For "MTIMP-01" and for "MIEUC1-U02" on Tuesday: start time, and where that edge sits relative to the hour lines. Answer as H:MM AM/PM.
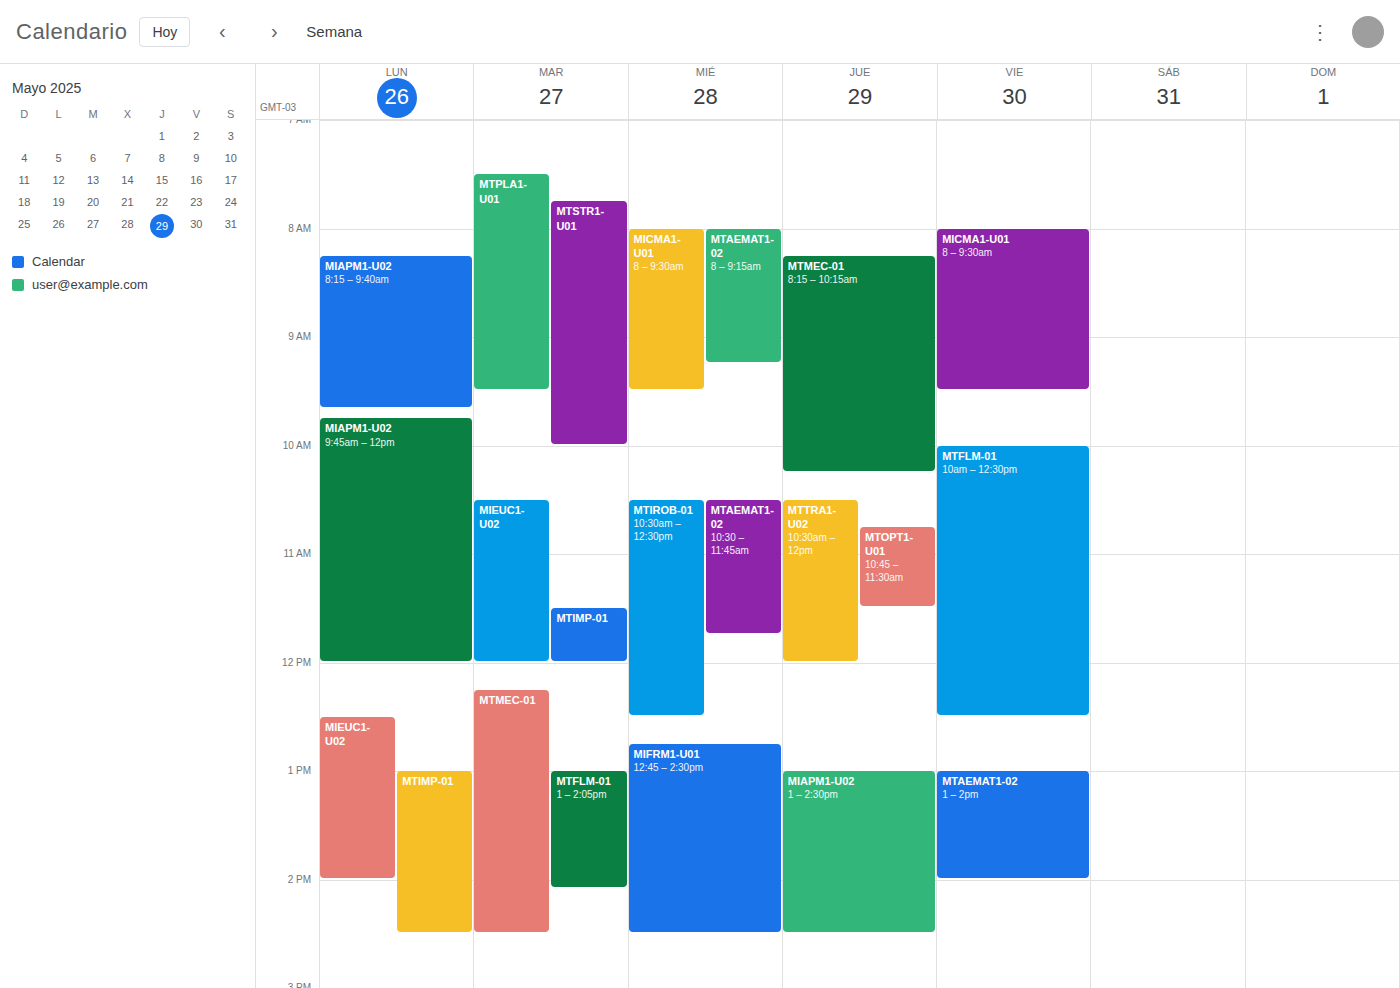
"MTIMP-01": 11:30 AM, halfway between the 11 AM and 12 PM lines. "MIEUC1-U02": 10:30 AM, halfway between the 10 AM and 11 AM lines.